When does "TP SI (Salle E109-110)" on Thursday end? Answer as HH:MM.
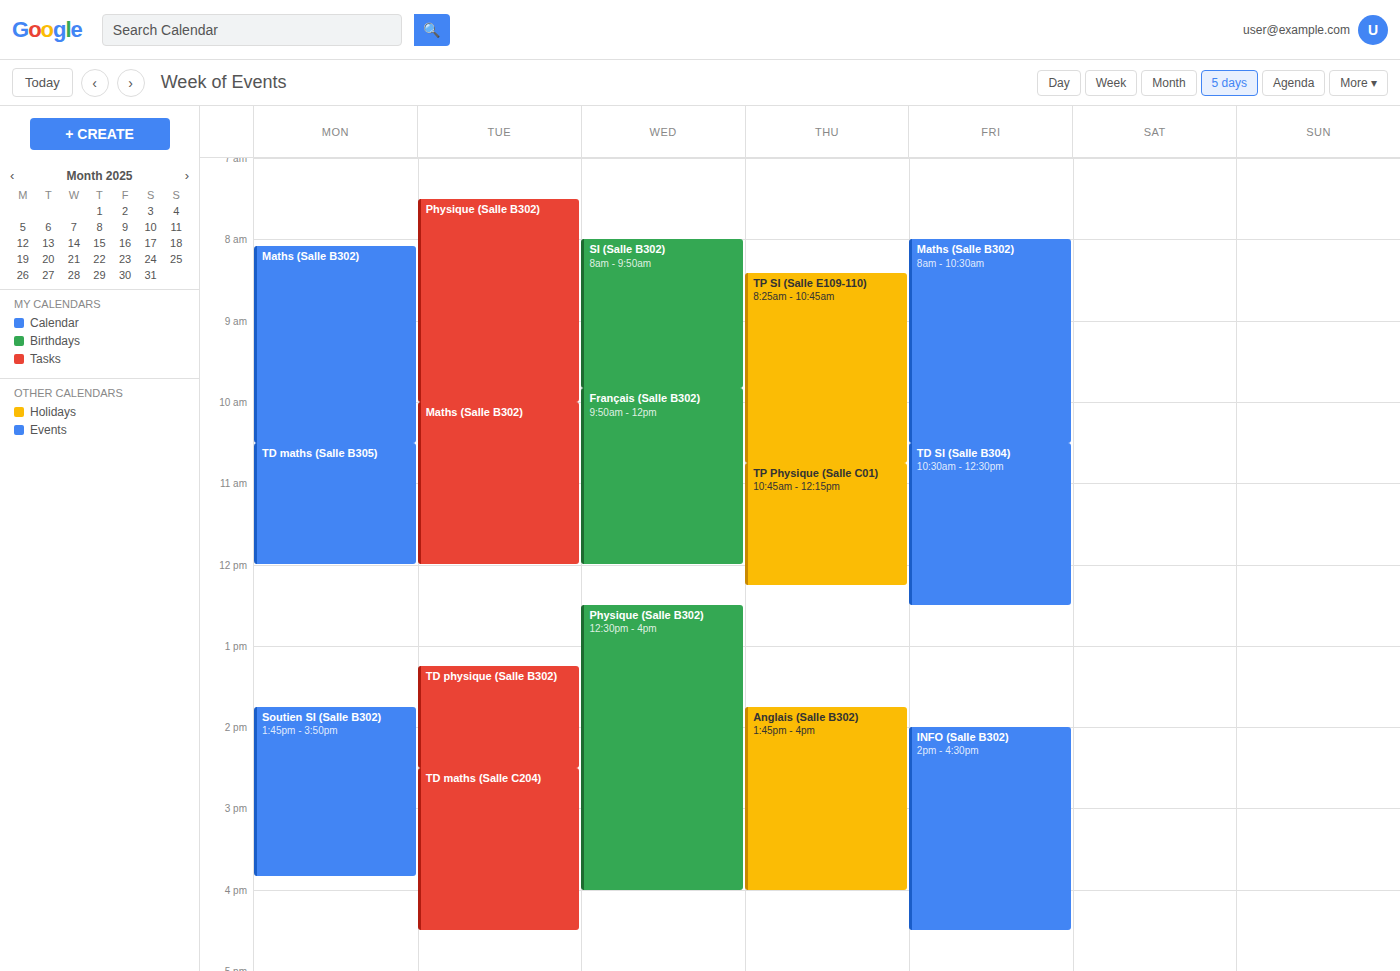
10:45